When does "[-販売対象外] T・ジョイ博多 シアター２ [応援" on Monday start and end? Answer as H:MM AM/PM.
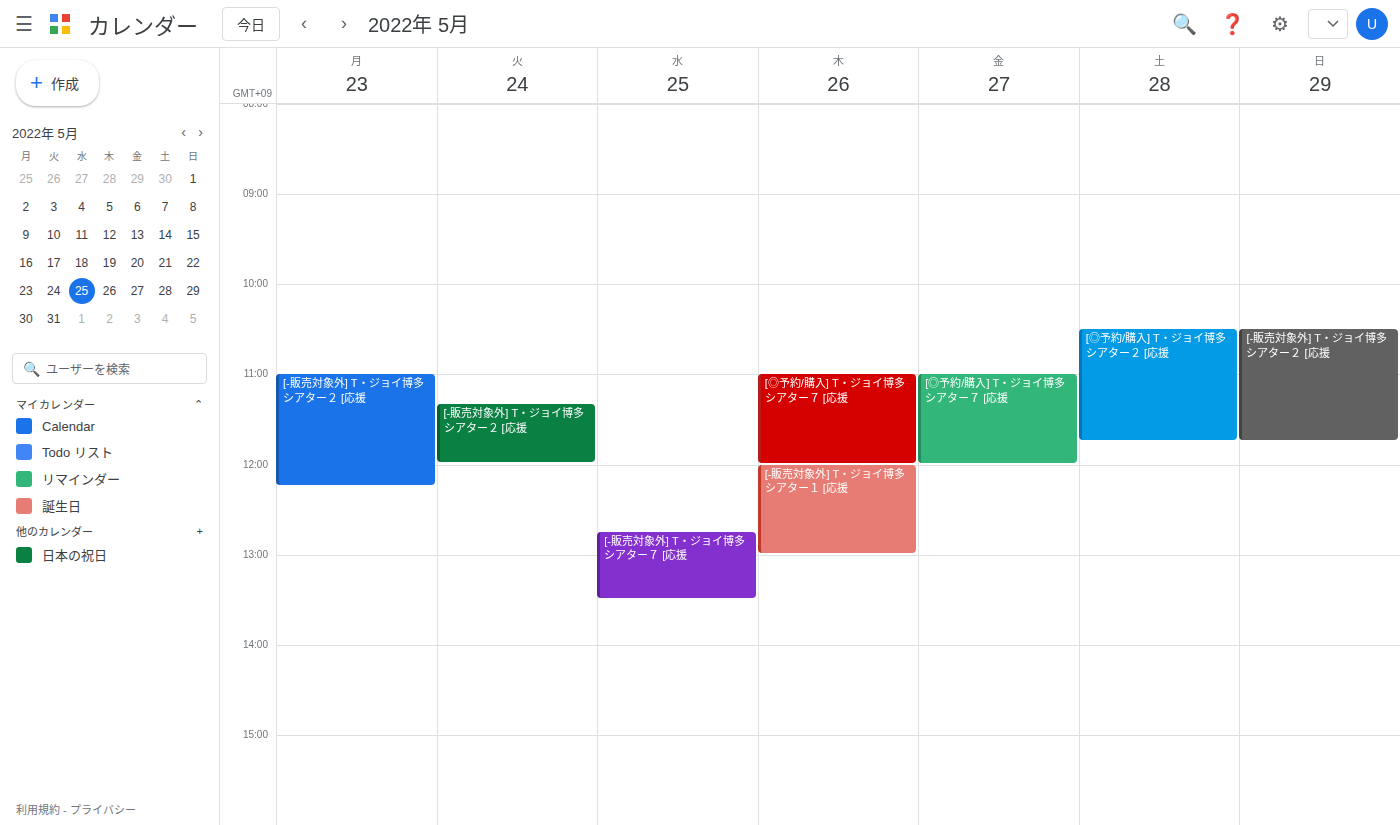
11:00 AM to 12:15 PM